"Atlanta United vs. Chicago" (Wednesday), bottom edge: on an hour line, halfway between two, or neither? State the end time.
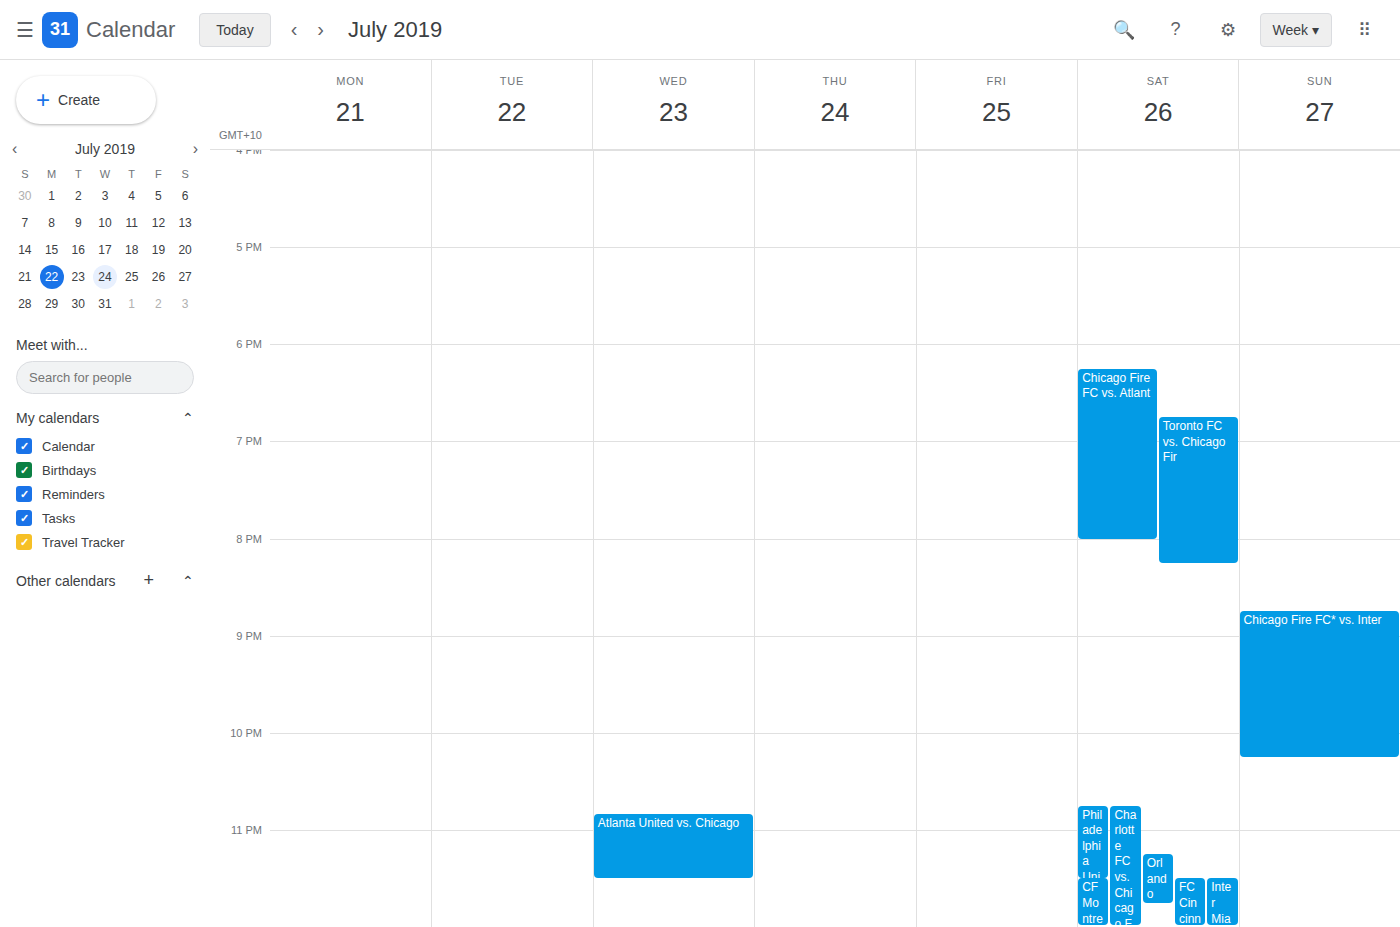
23:30 -- halfway between the 23:00 and 24:00 lines.